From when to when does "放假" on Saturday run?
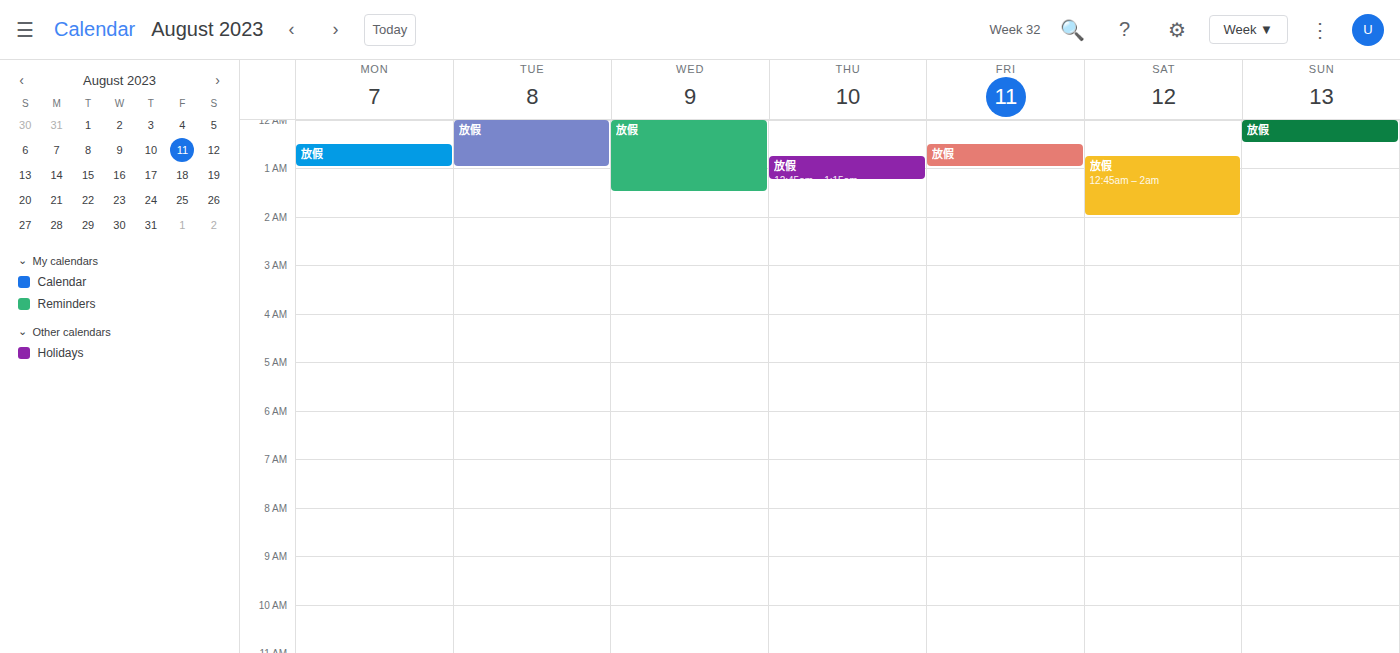
12:45 AM to 2:00 AM